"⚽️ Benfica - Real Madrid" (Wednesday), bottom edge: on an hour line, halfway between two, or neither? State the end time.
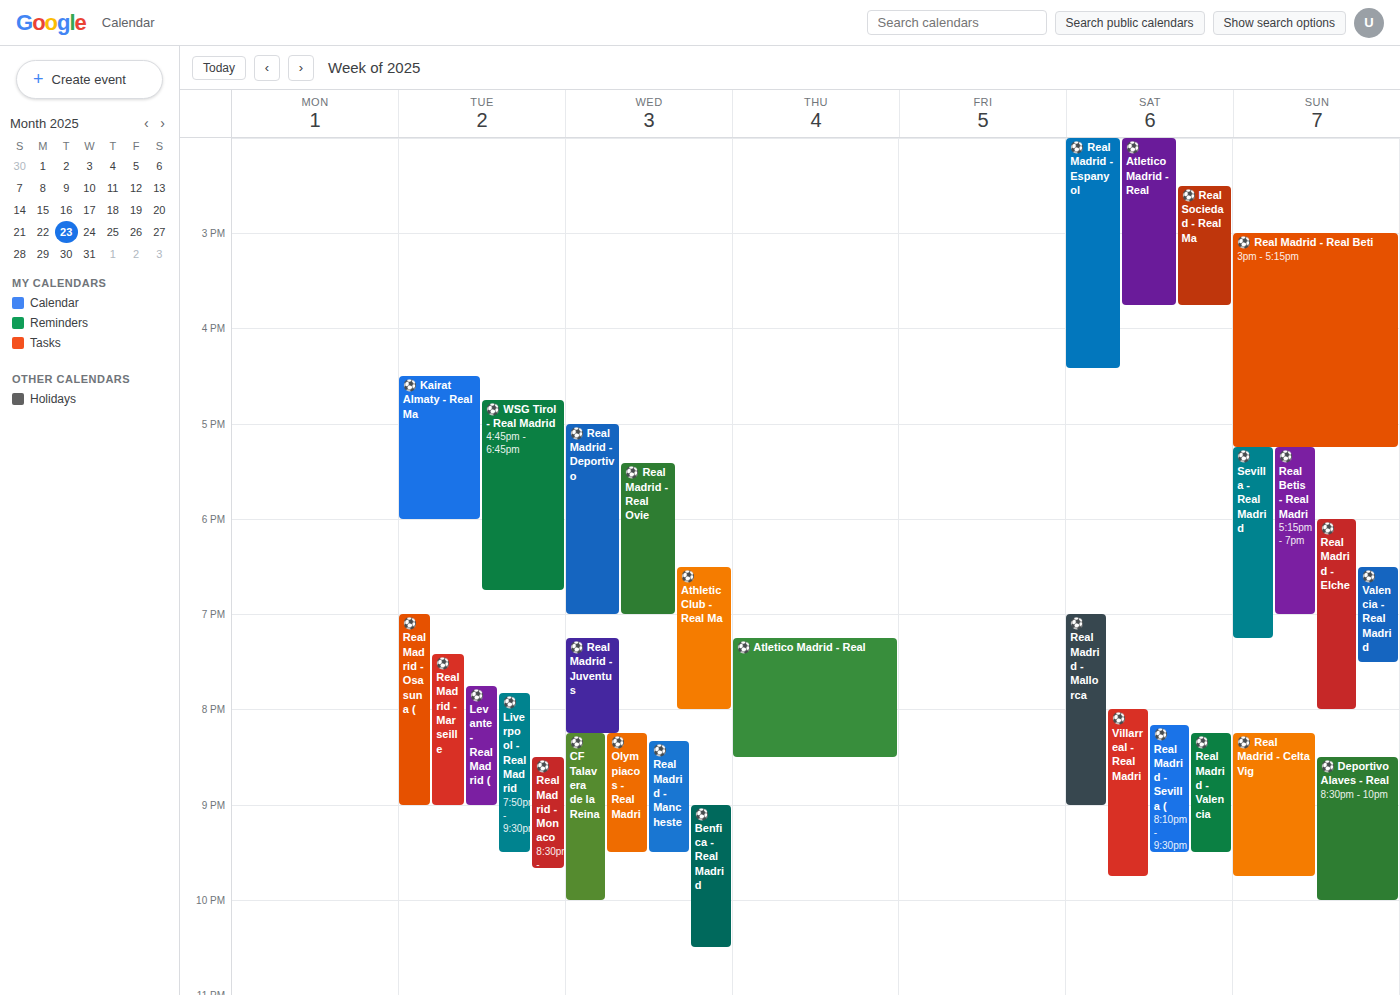
22:30 -- halfway between the 22:00 and 23:00 lines.